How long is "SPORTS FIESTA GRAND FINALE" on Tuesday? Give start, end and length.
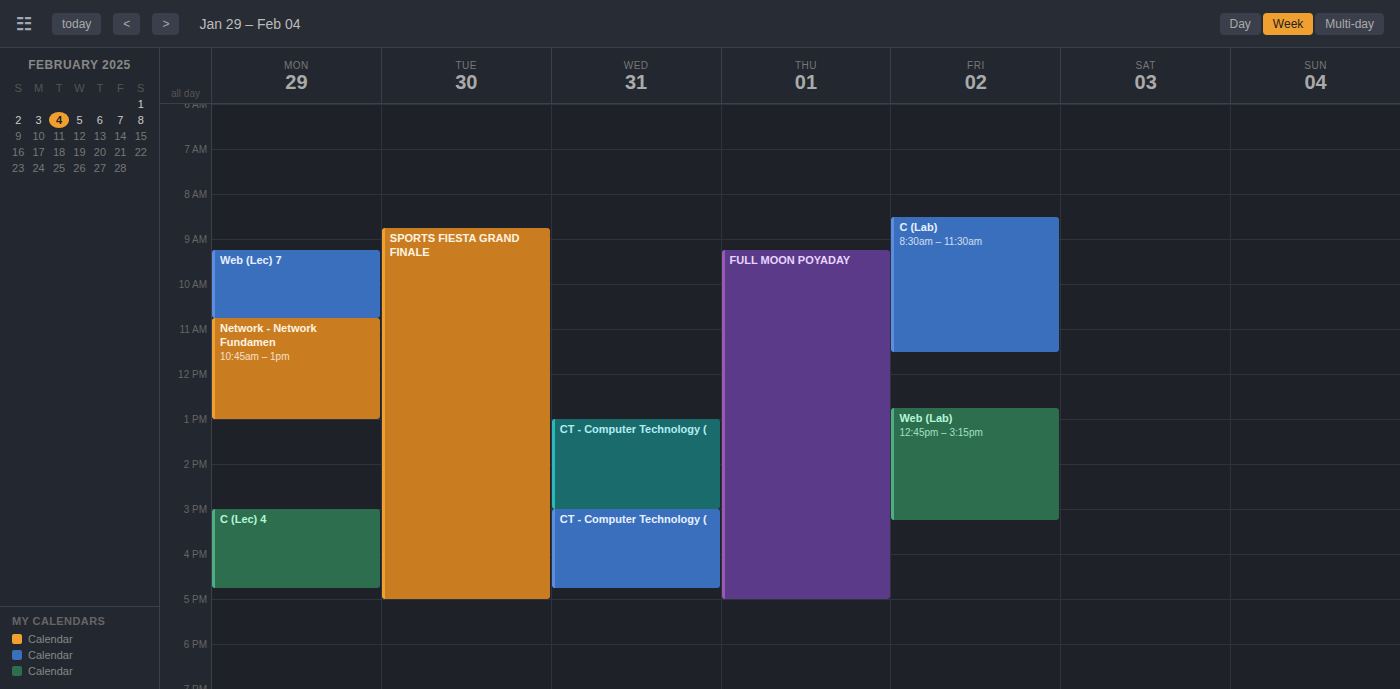
8:45 AM to 5:00 PM, 8 hours 15 minutes